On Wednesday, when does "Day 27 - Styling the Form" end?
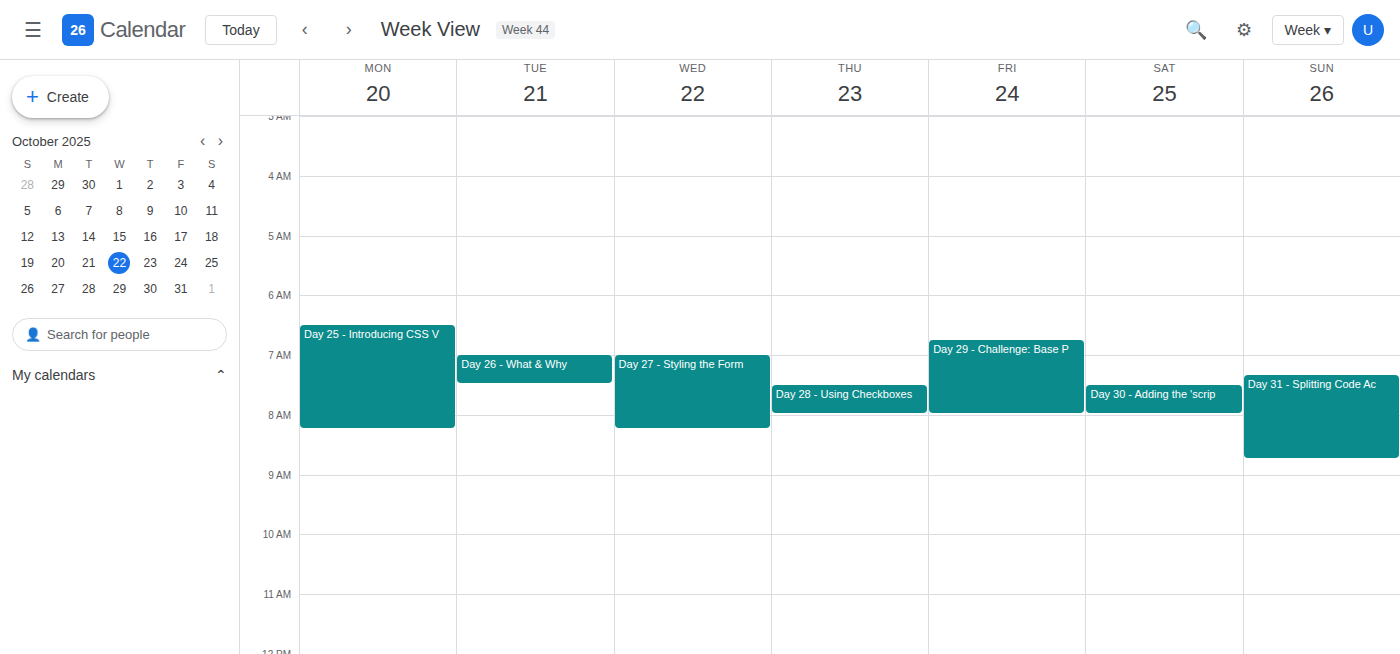
08:15